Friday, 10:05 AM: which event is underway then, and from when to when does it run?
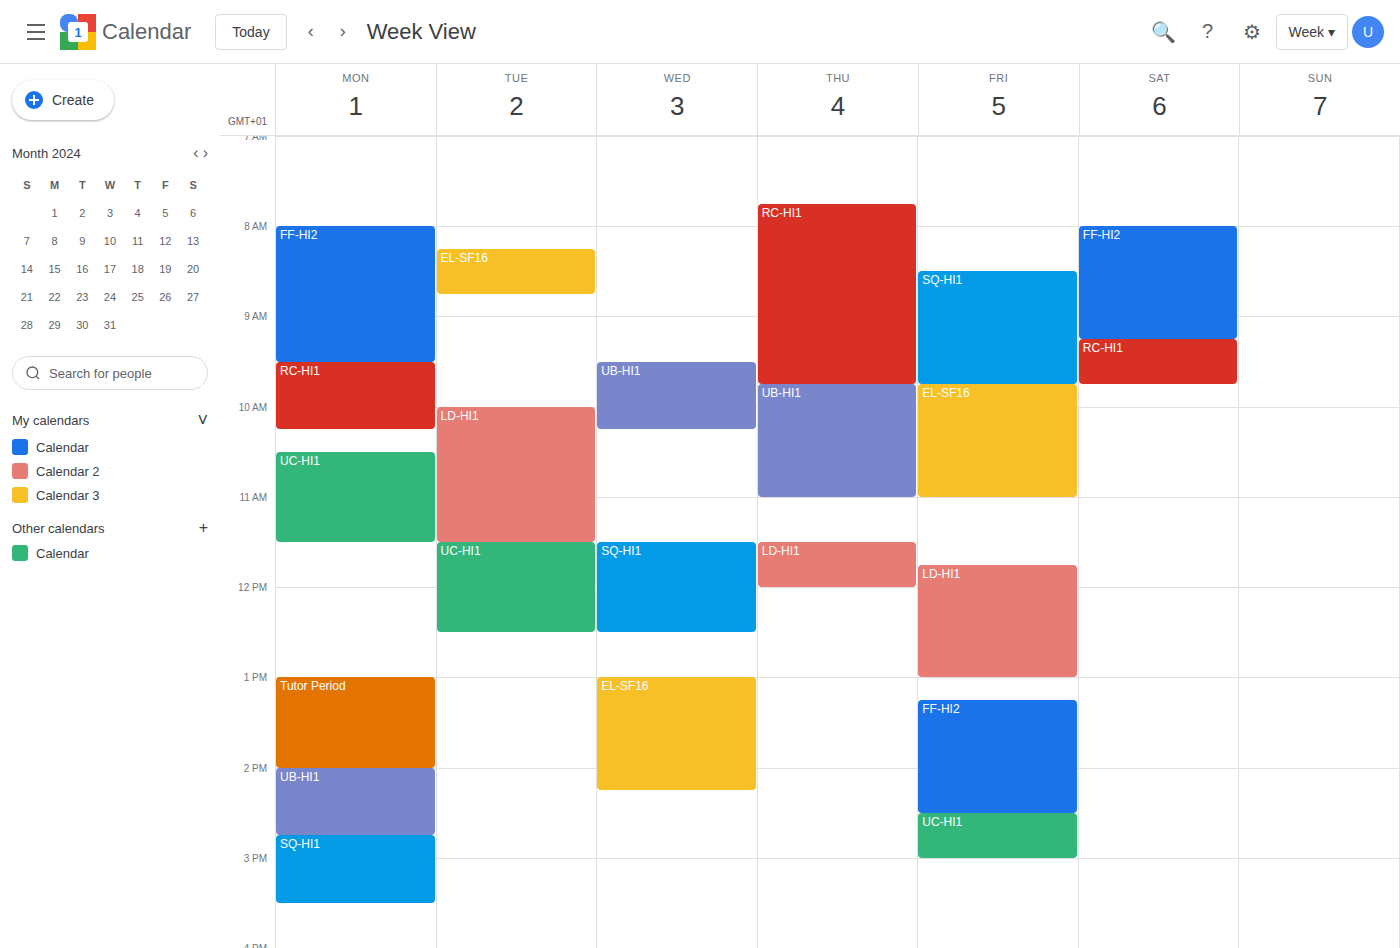
"EL-SF16", 9:45 AM to 11:00 AM